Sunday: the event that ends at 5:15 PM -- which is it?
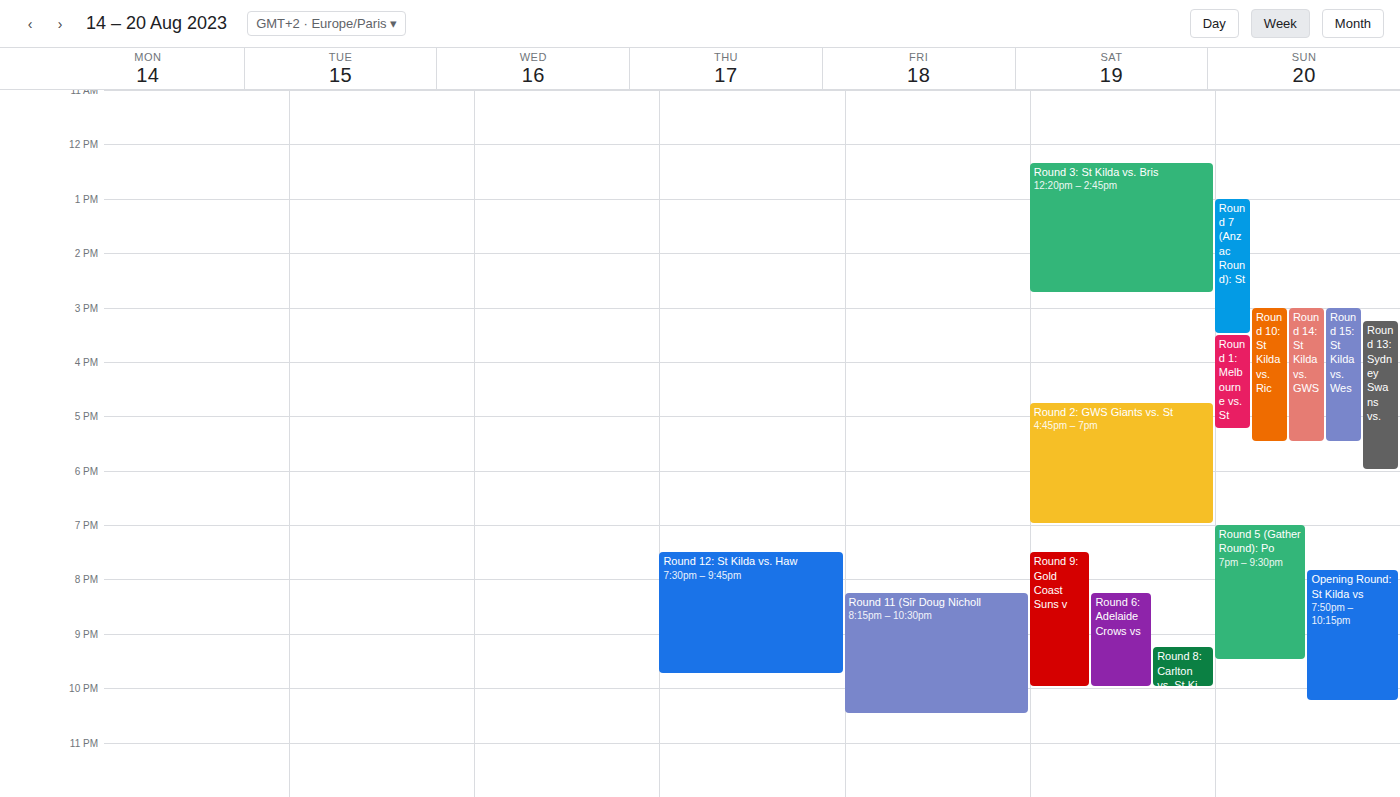
"Round 1: Melbourne vs. St"